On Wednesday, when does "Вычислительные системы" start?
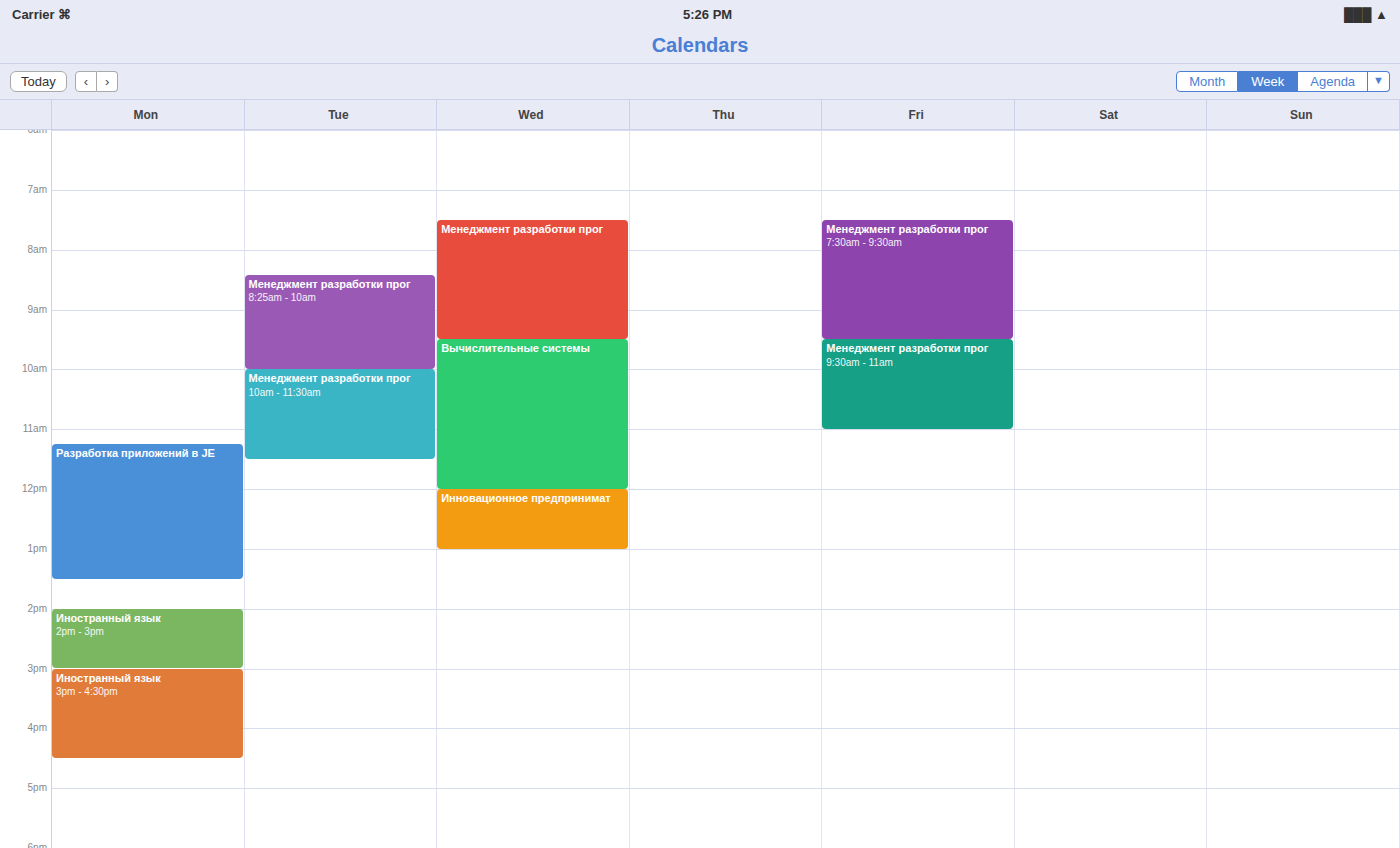
9:30 AM